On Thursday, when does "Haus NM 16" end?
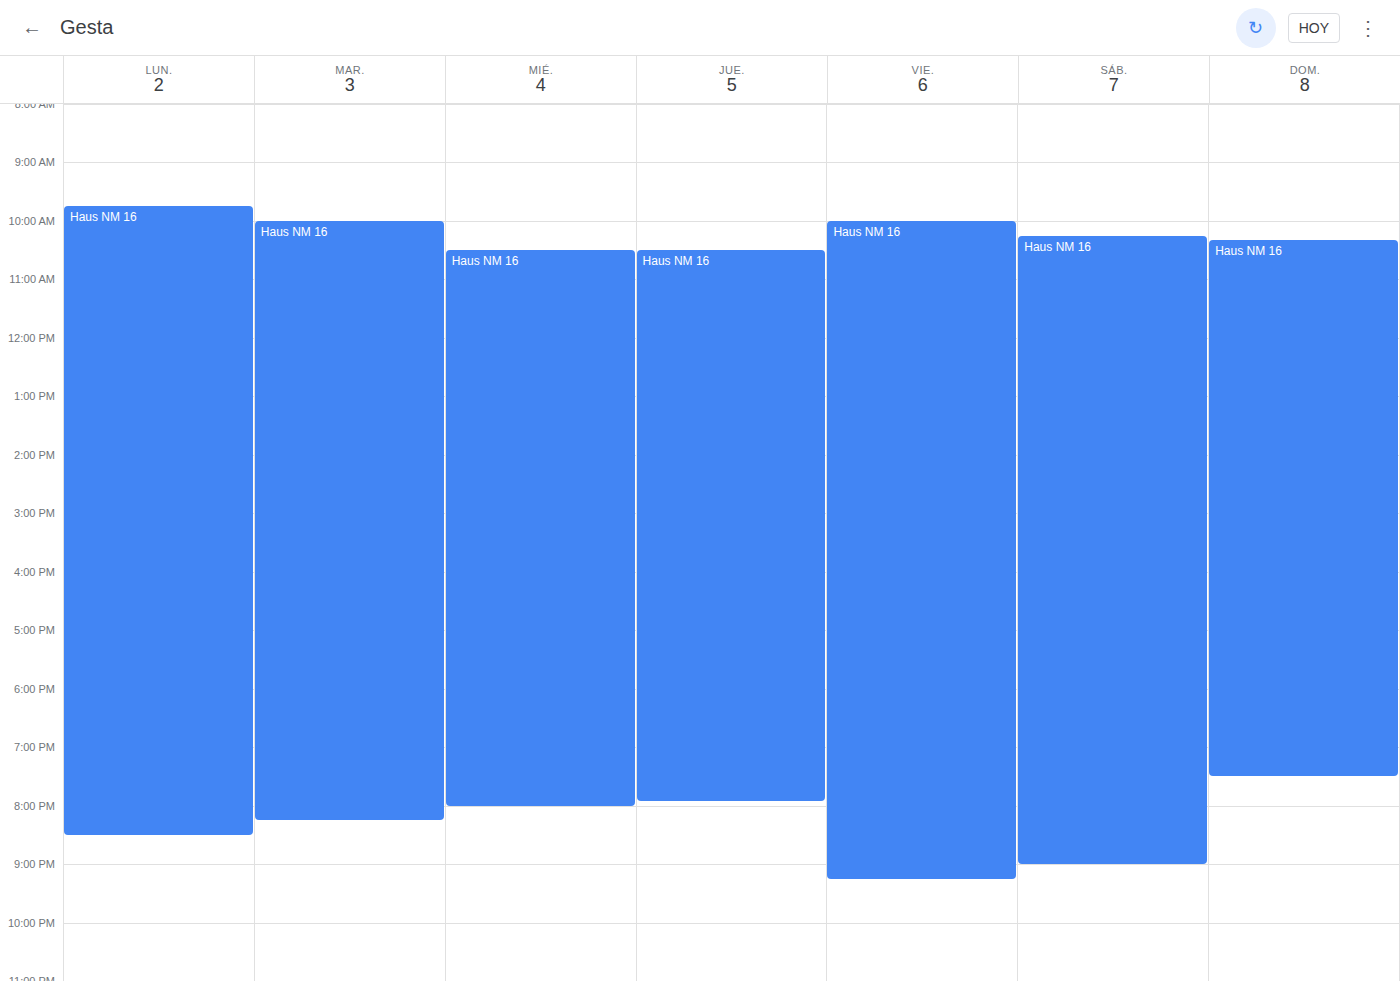
7:55 PM